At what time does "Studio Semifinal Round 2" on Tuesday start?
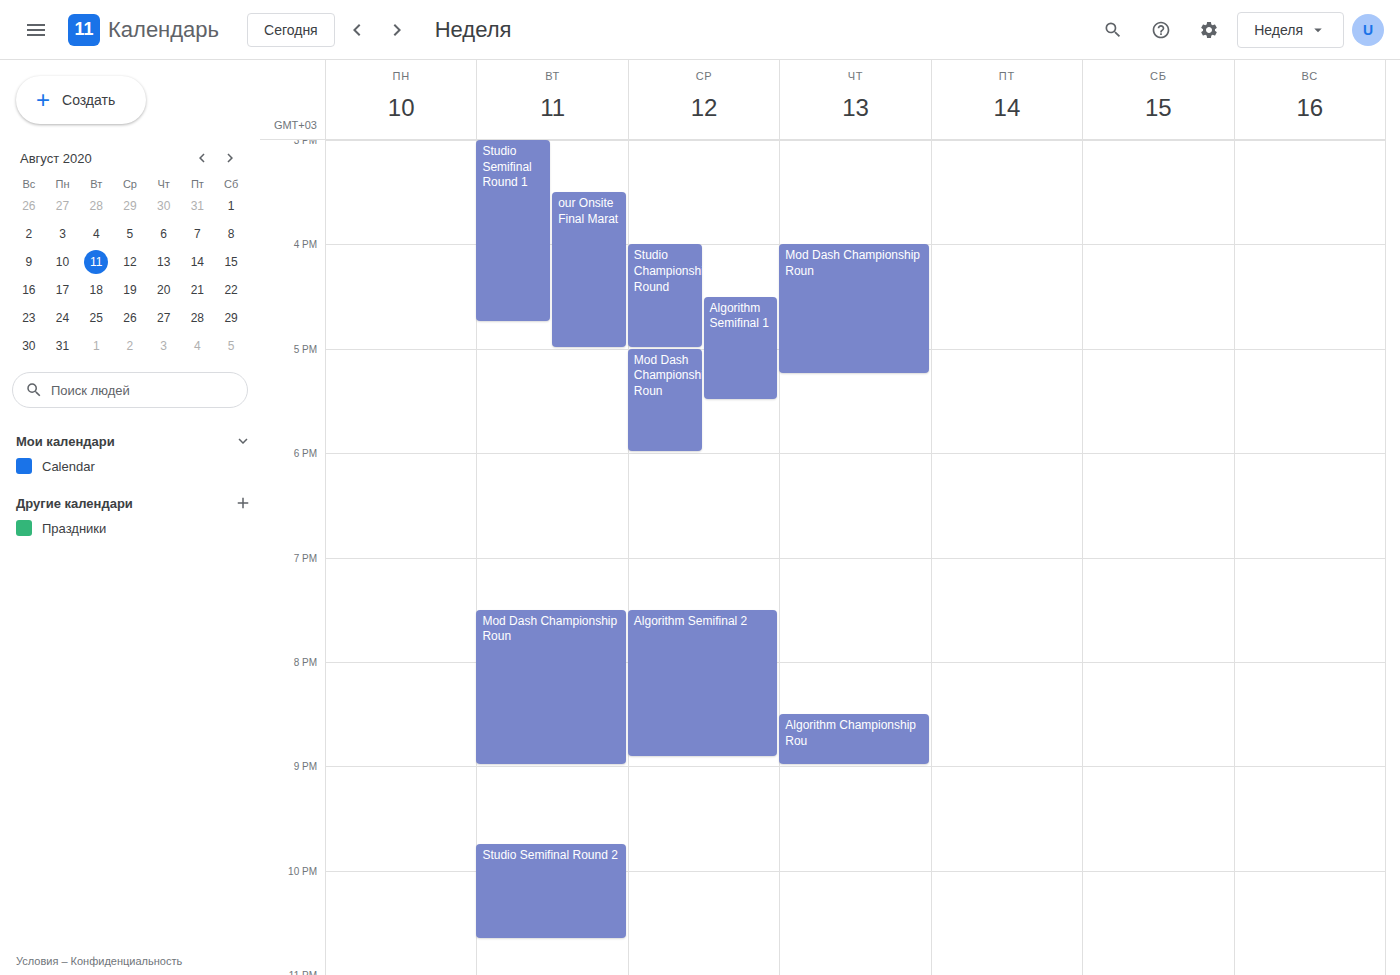
9:45 PM